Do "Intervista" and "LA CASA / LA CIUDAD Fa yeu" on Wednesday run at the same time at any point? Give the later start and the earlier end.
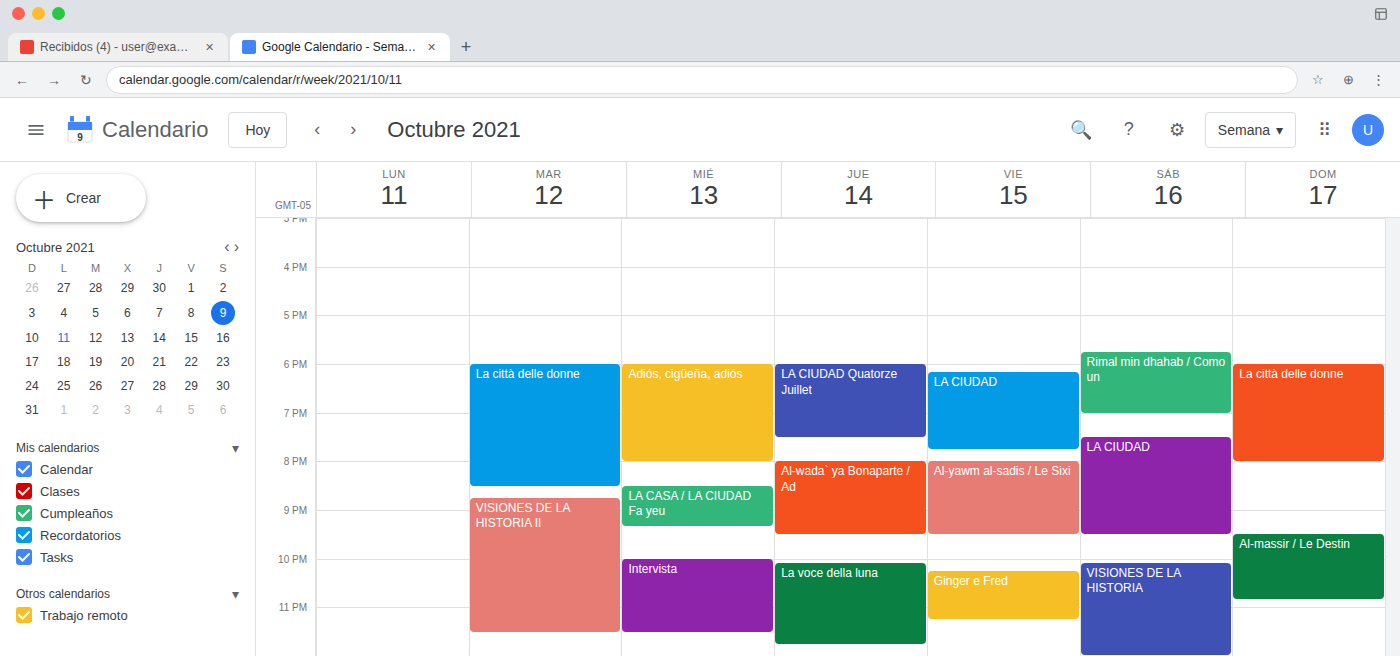
"LA CASA / LA CIUDAD Fa yeu" ends at 9:20 PM and "Intervista" starts at 10:00 PM -- no overlap.